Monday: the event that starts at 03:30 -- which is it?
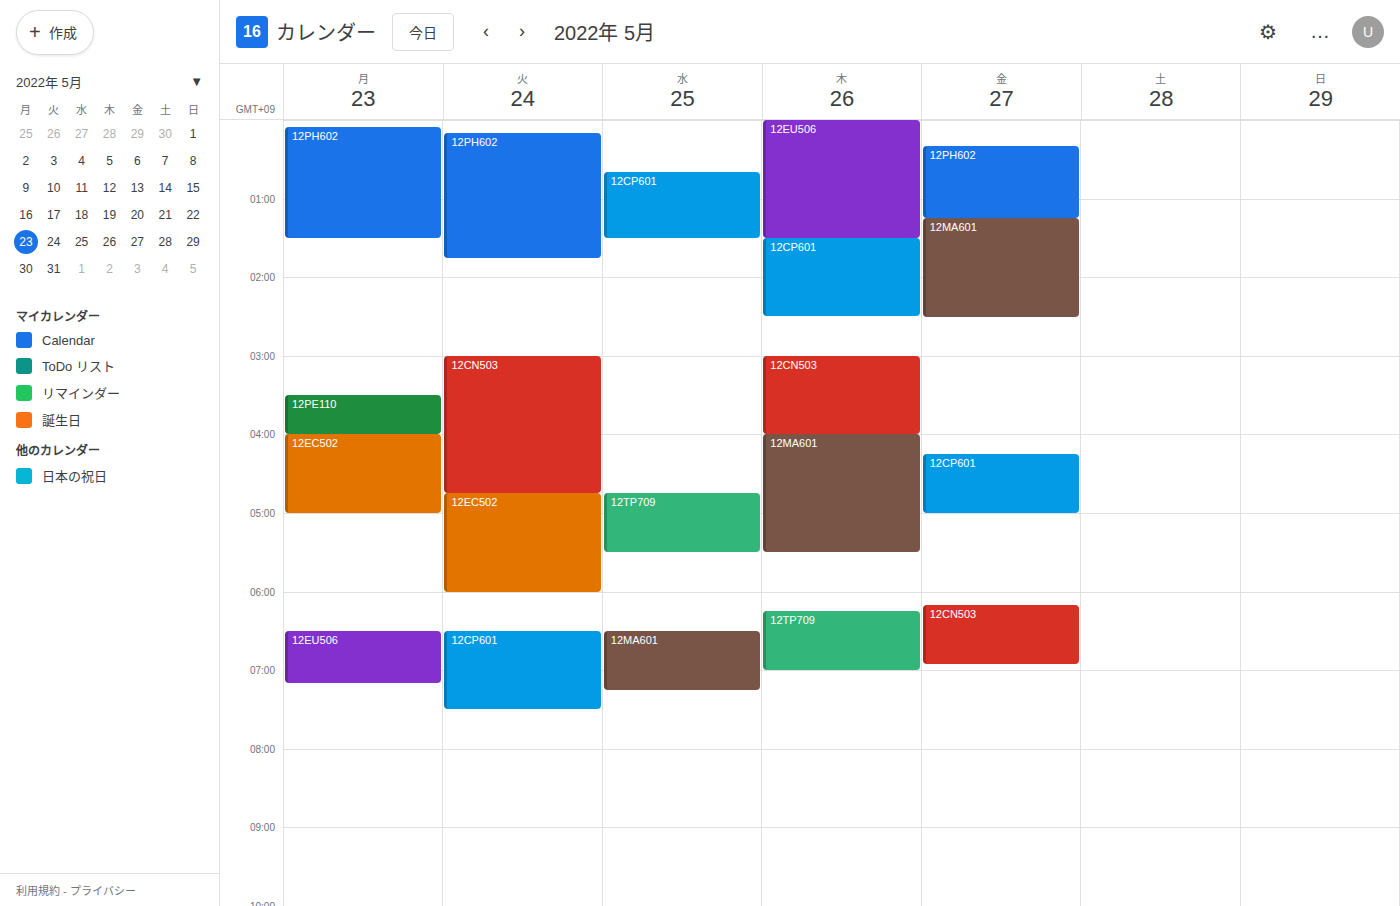
"12PE110"